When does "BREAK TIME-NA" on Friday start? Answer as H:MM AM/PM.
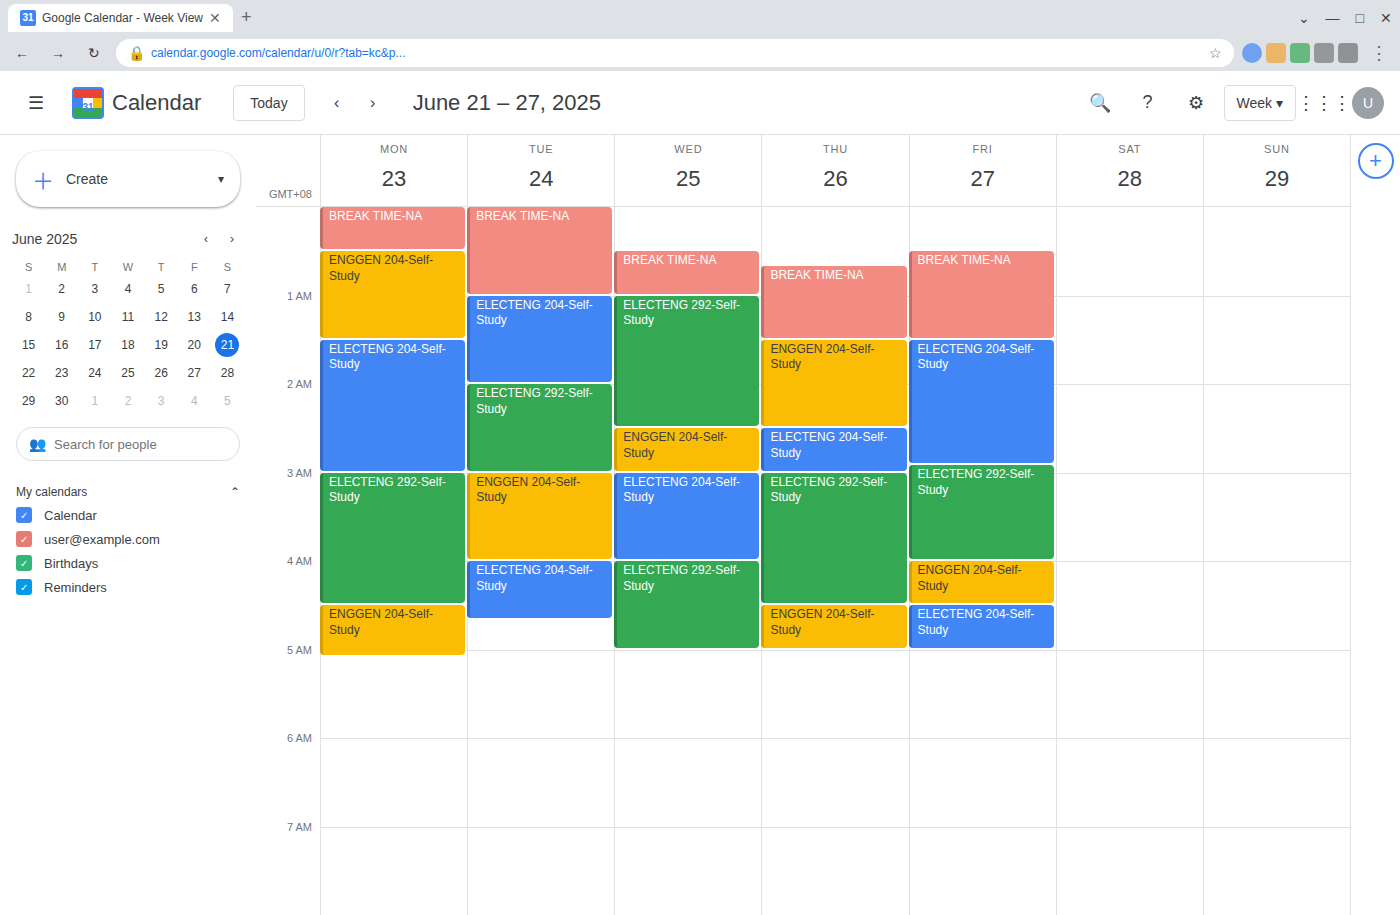
12:30 AM